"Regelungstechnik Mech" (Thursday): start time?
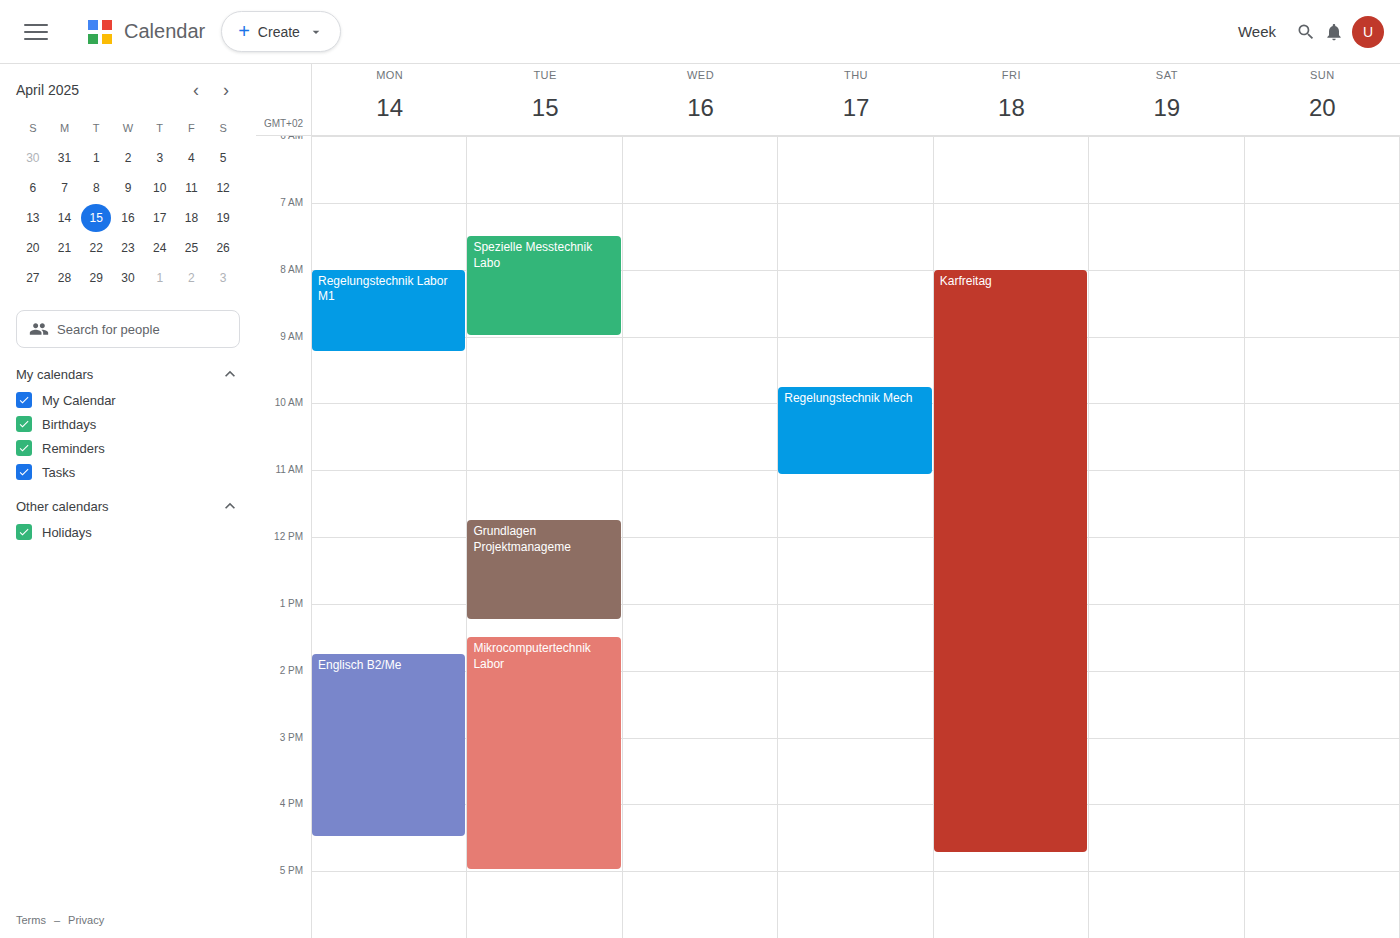
9:45 AM